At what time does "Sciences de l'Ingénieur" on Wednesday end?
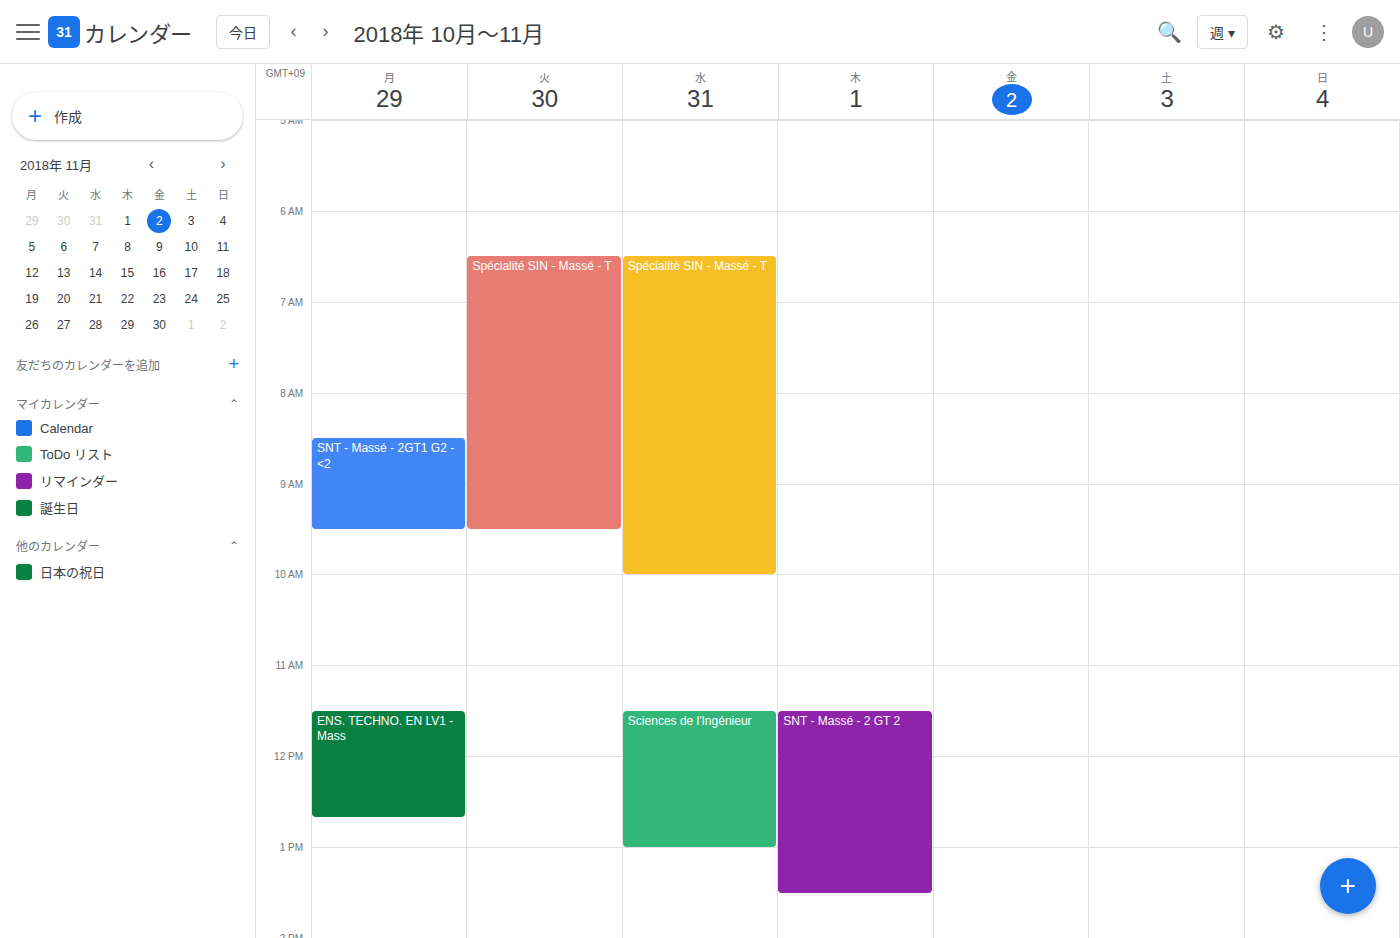
1:00 PM